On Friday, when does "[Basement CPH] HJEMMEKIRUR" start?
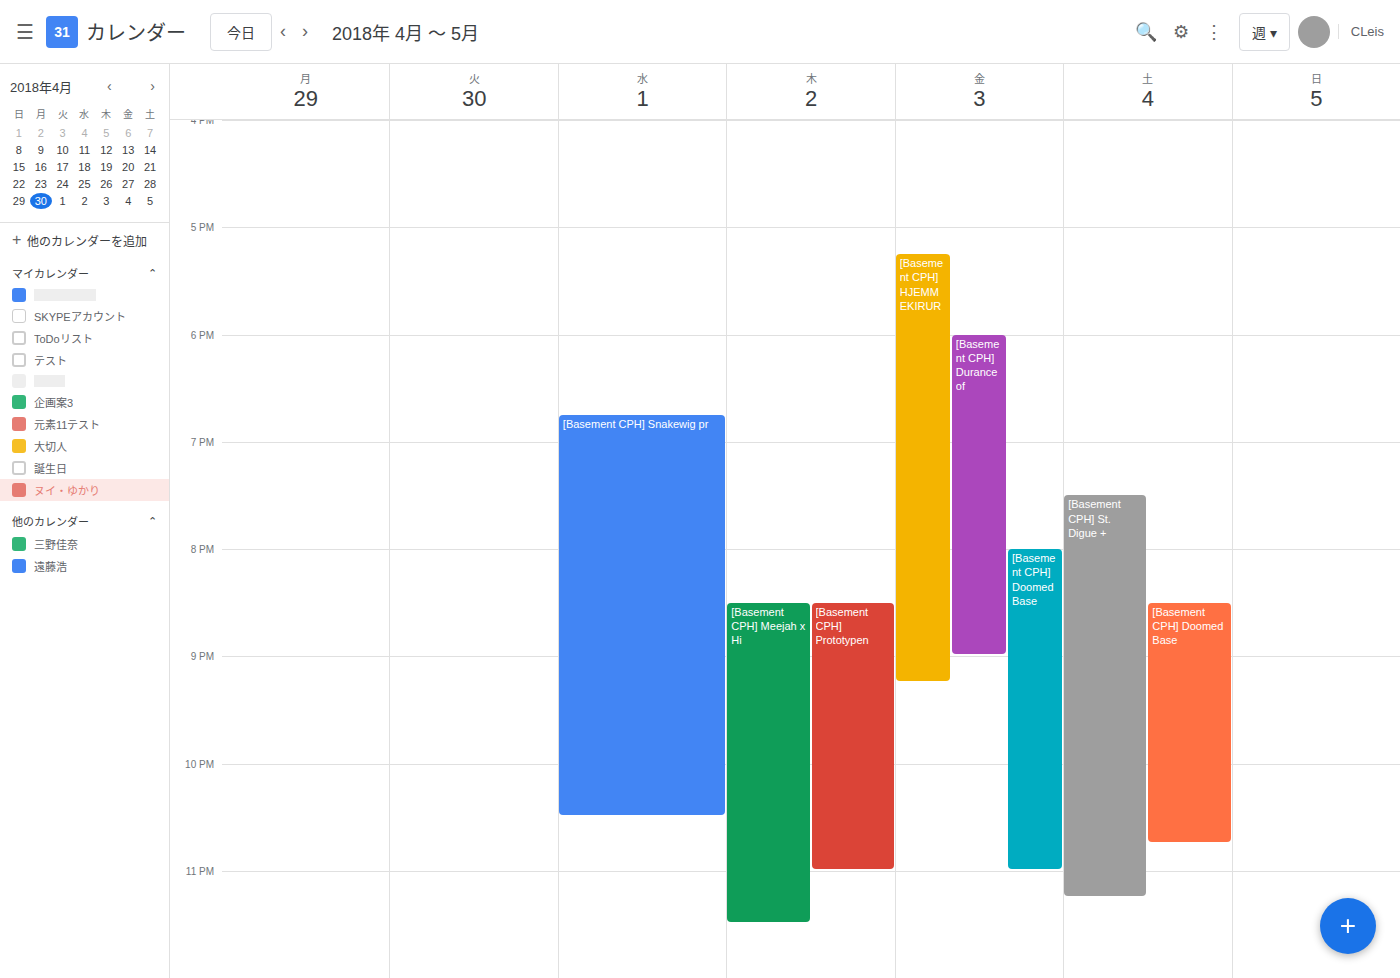
5:15 PM